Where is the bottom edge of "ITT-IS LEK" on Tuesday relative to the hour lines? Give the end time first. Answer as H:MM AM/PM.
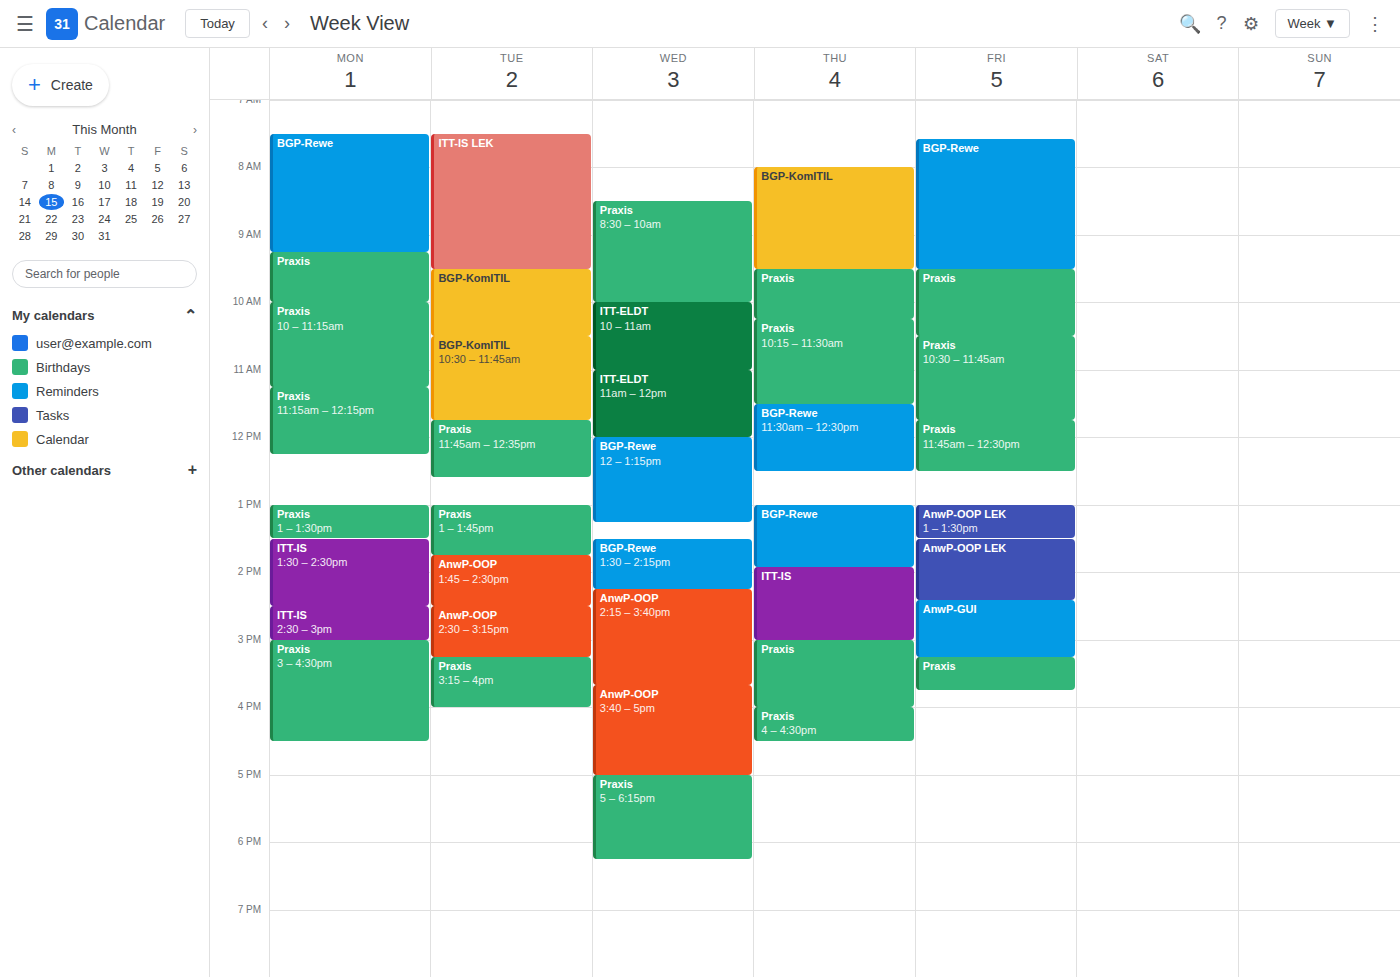
9:30 AM -- halfway between the 9 AM and 10 AM lines.